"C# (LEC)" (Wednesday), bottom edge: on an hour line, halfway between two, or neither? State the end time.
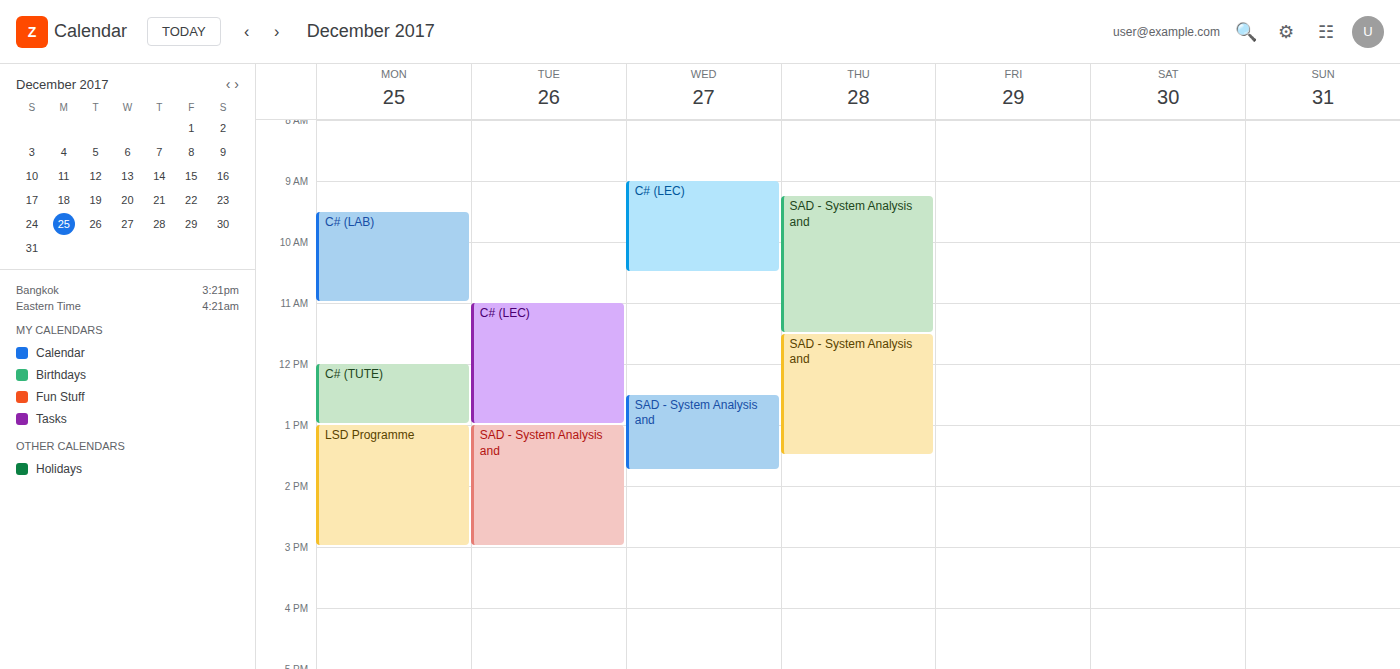
10:30 -- halfway between the 10:00 and 11:00 lines.